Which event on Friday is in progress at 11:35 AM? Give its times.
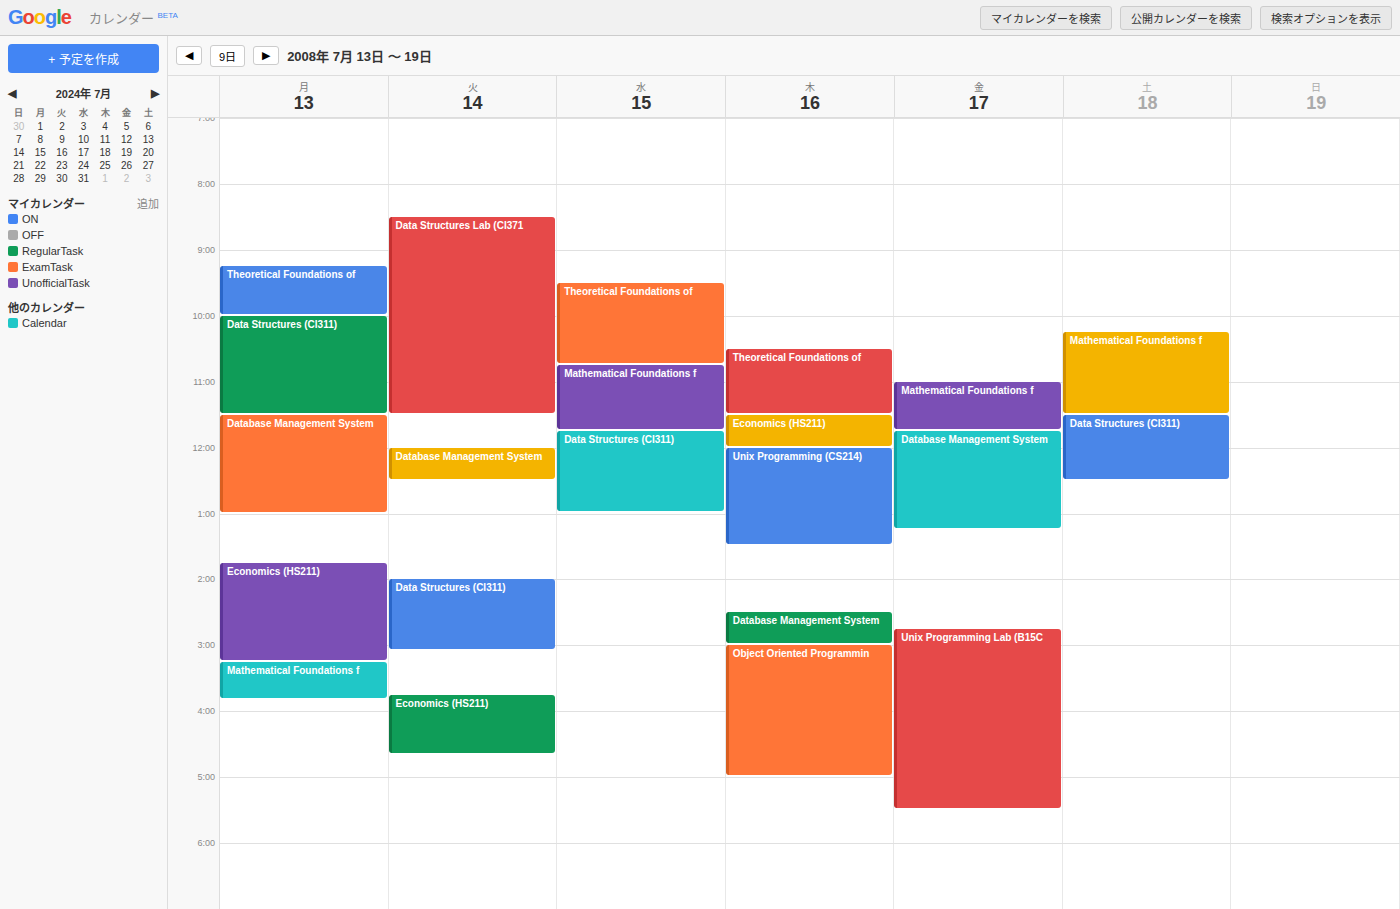
"Mathematical Foundations f", 11:00 AM to 11:45 AM